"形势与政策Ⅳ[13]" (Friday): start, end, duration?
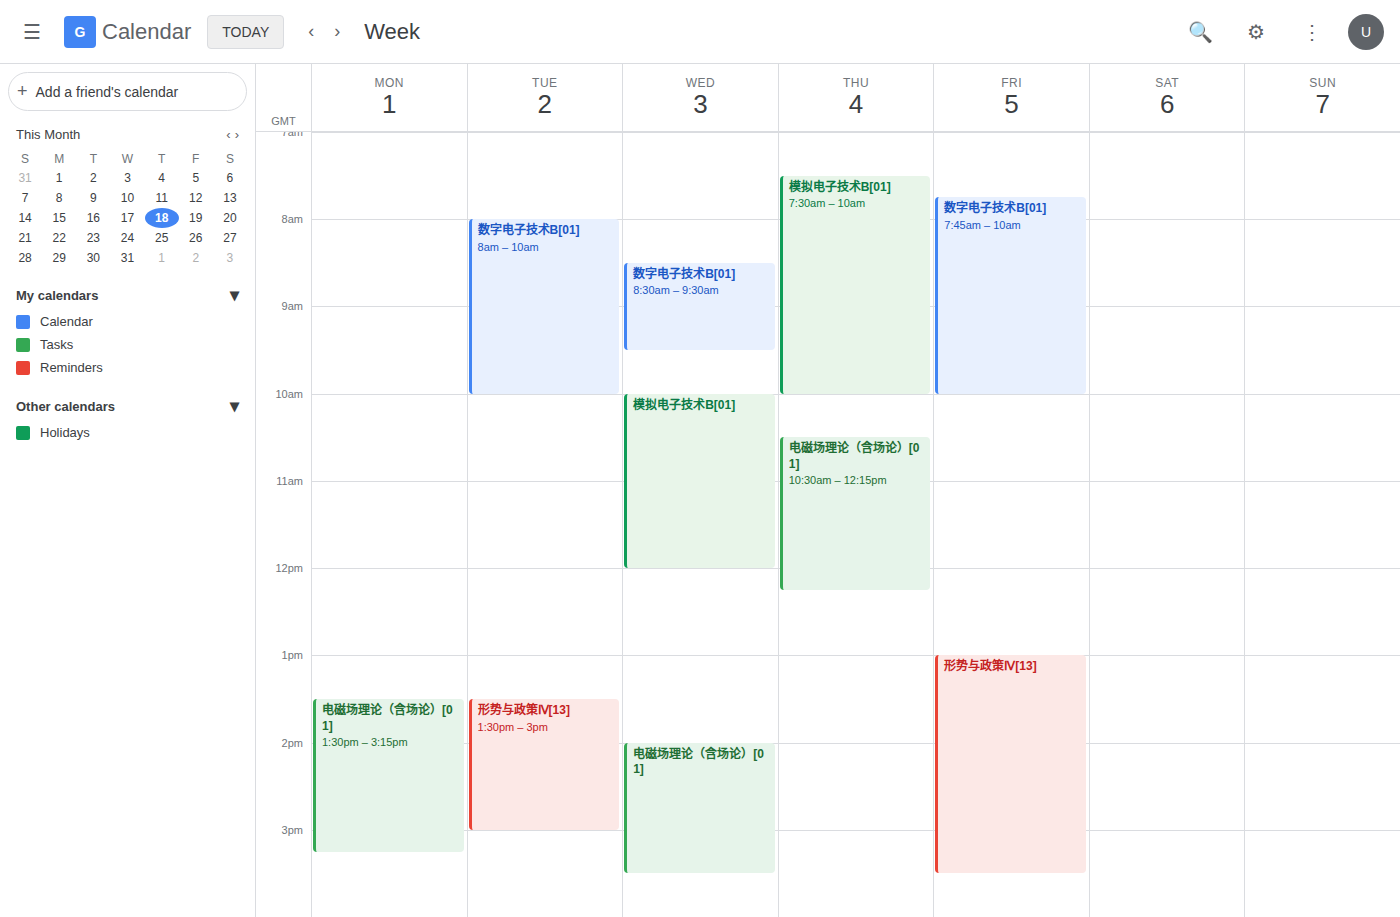
1:00 PM to 3:30 PM, 2 hours 30 minutes